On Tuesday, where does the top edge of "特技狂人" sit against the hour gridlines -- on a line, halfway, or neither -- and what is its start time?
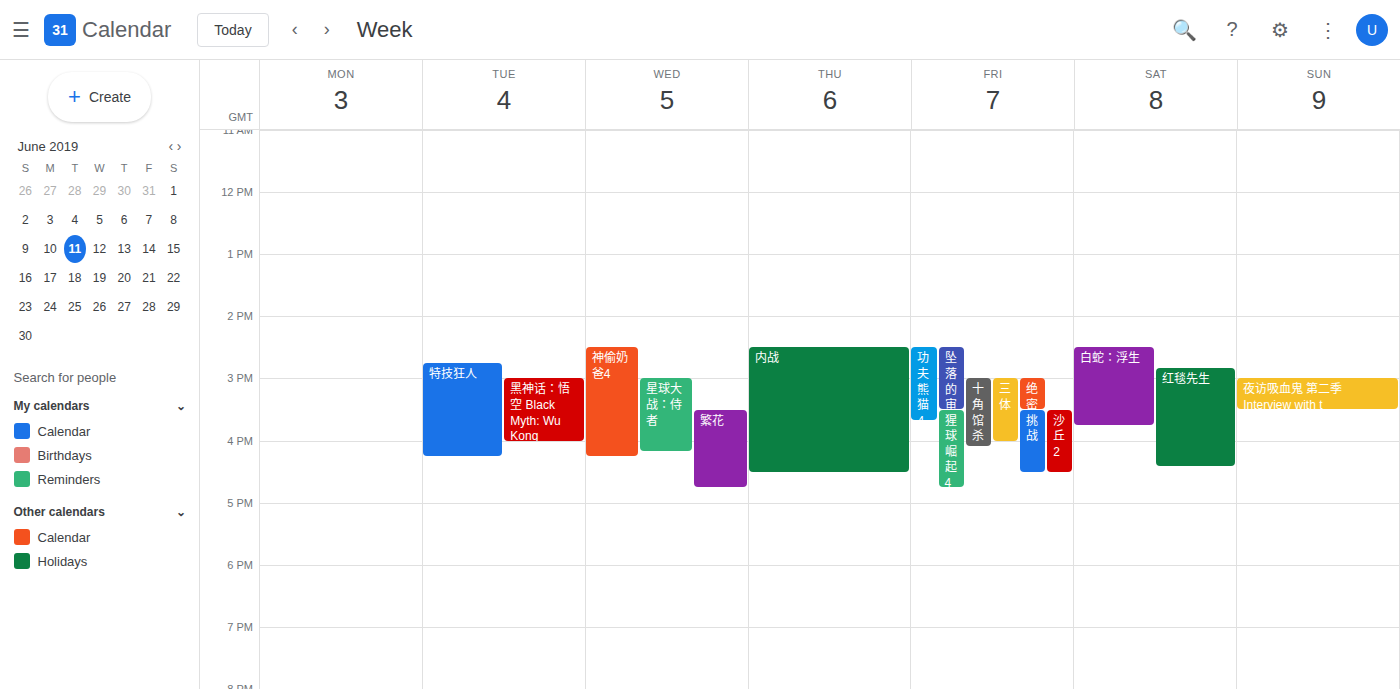
2:45 PM -- neither: three quarters of the way from the 2 PM line to the 3 PM line.